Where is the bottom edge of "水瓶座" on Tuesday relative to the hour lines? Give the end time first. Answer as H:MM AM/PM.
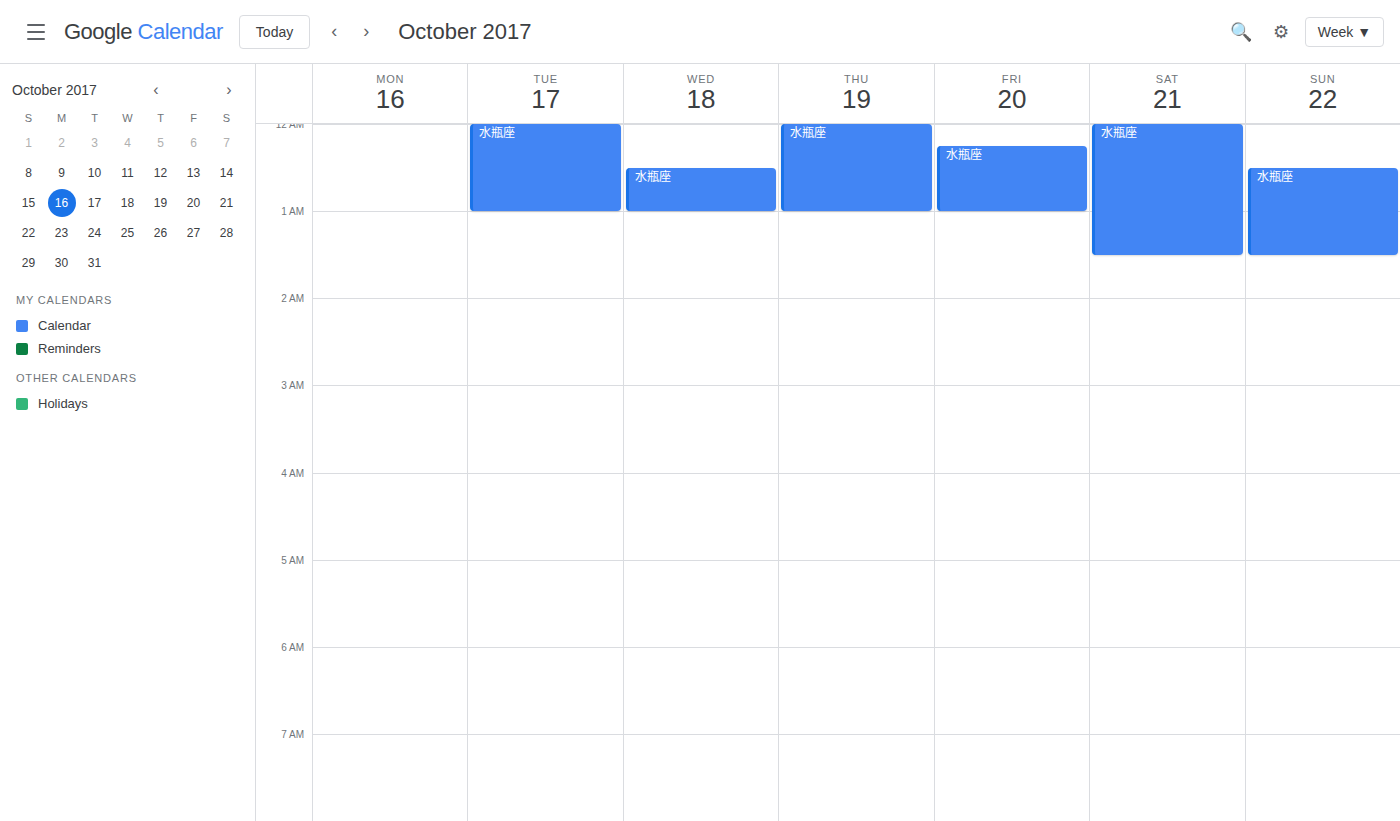
1:00 AM -- exactly on the 1 AM line.